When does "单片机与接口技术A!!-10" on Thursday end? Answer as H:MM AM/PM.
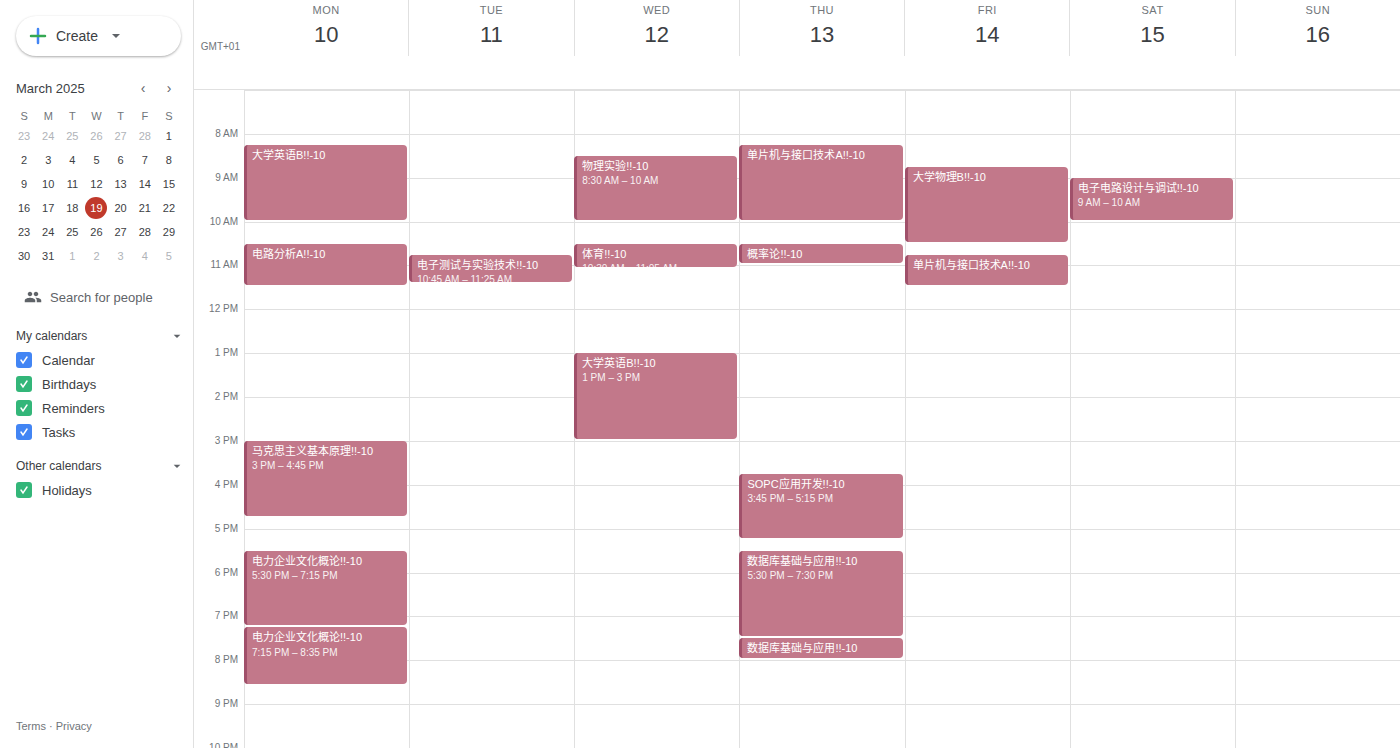
10:00 AM